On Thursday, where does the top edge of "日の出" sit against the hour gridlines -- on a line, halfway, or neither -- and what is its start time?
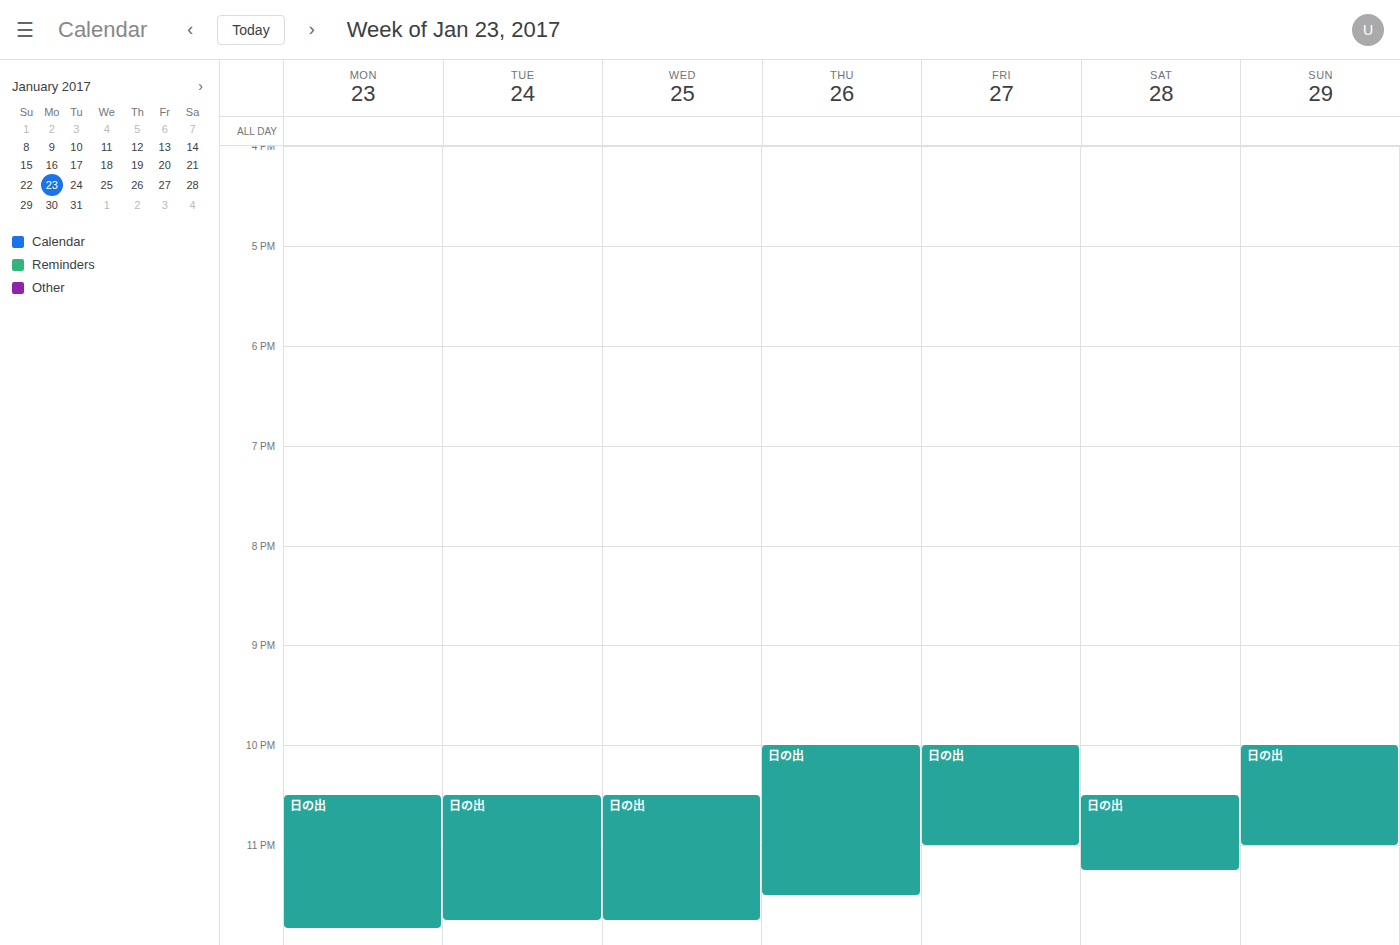
22:00 -- exactly on the 22:00 line.